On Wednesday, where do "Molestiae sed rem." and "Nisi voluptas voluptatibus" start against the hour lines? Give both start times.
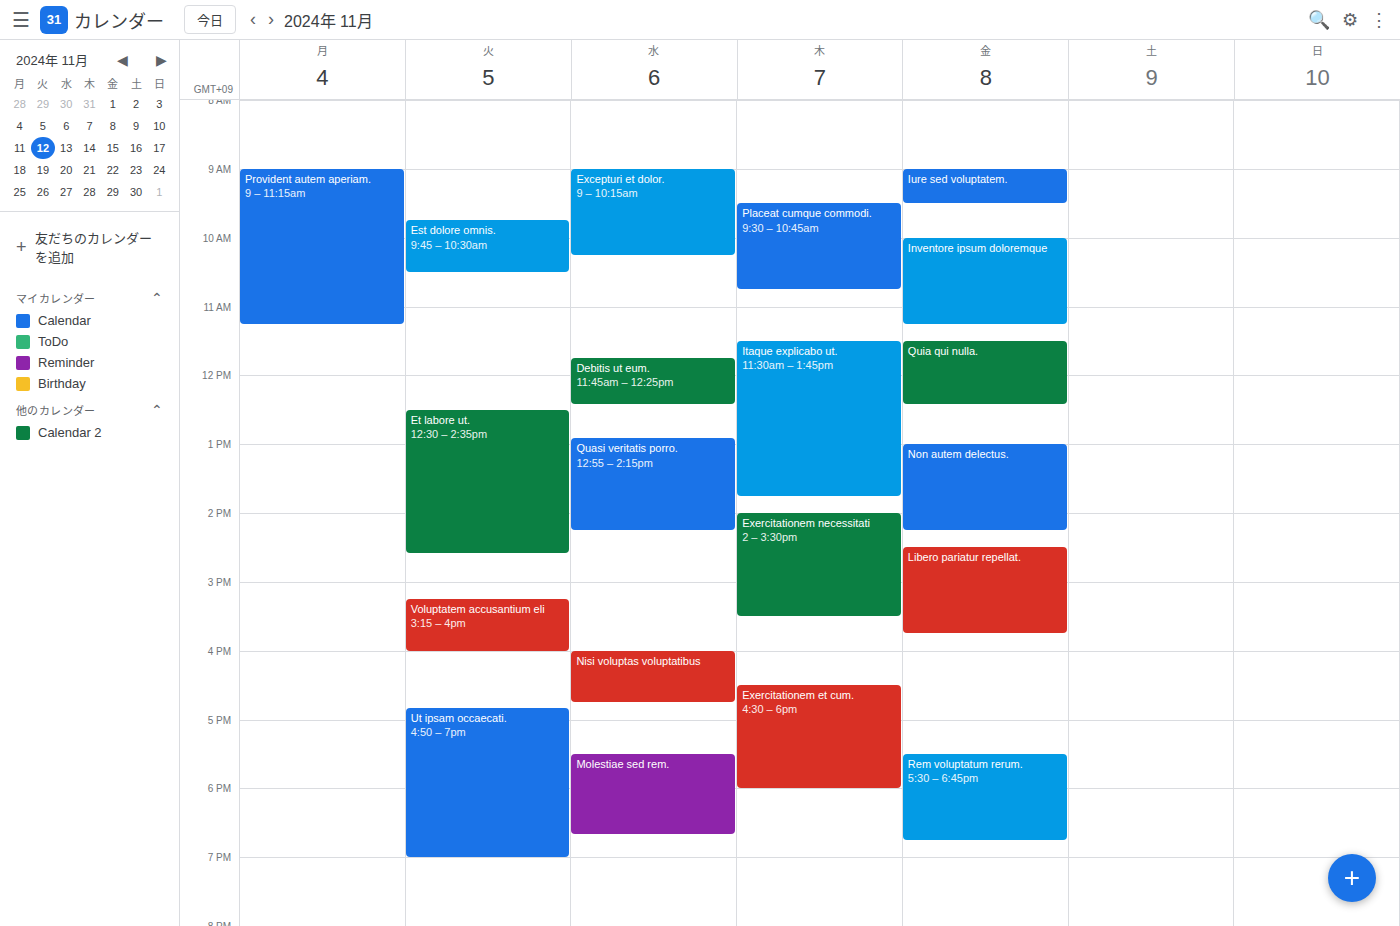
"Molestiae sed rem.": 5:30 PM, halfway between the 5 PM and 6 PM lines. "Nisi voluptas voluptatibus": 4:00 PM, exactly on the 4 PM line.